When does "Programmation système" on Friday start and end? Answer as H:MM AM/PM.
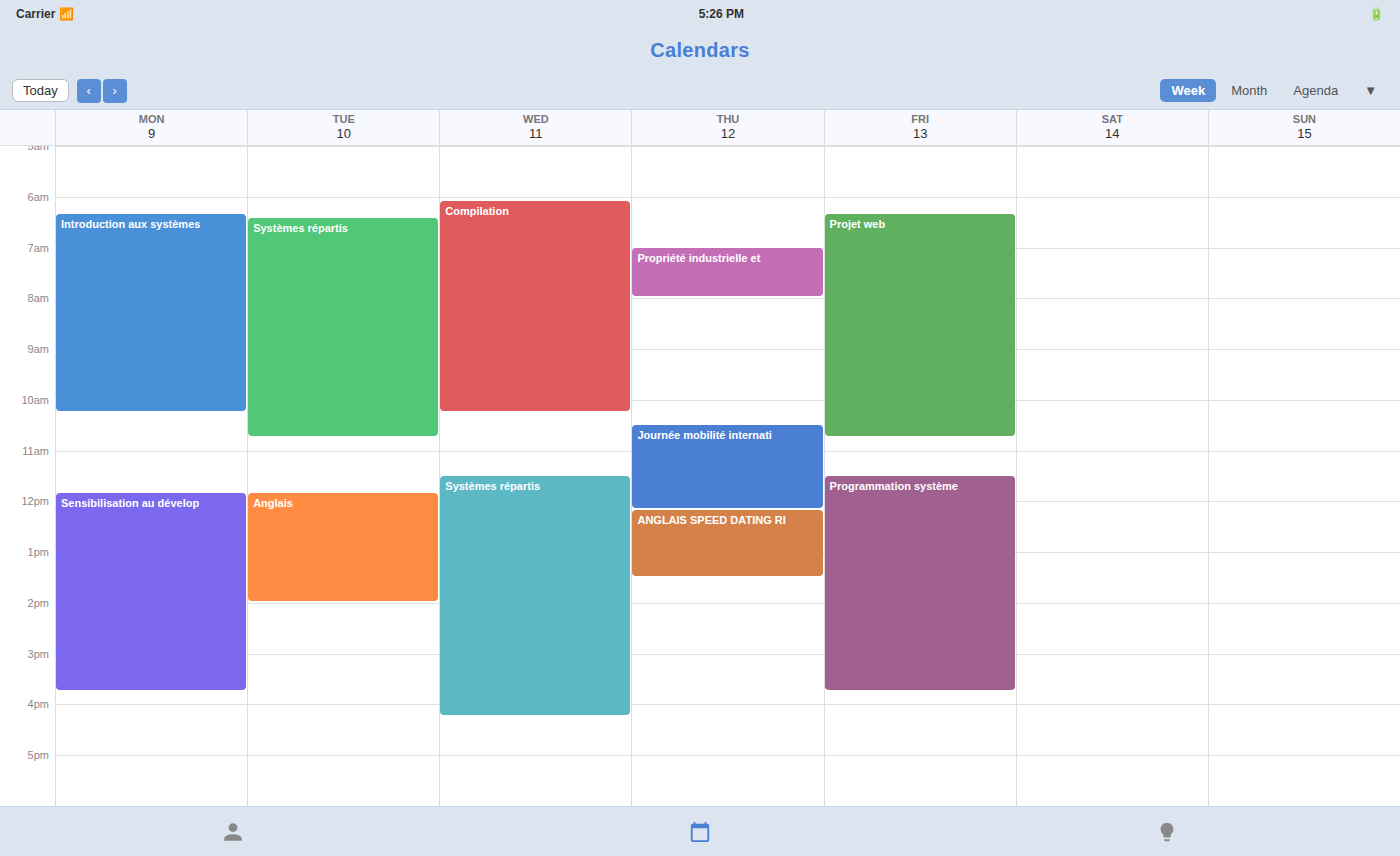
11:30 AM to 3:45 PM